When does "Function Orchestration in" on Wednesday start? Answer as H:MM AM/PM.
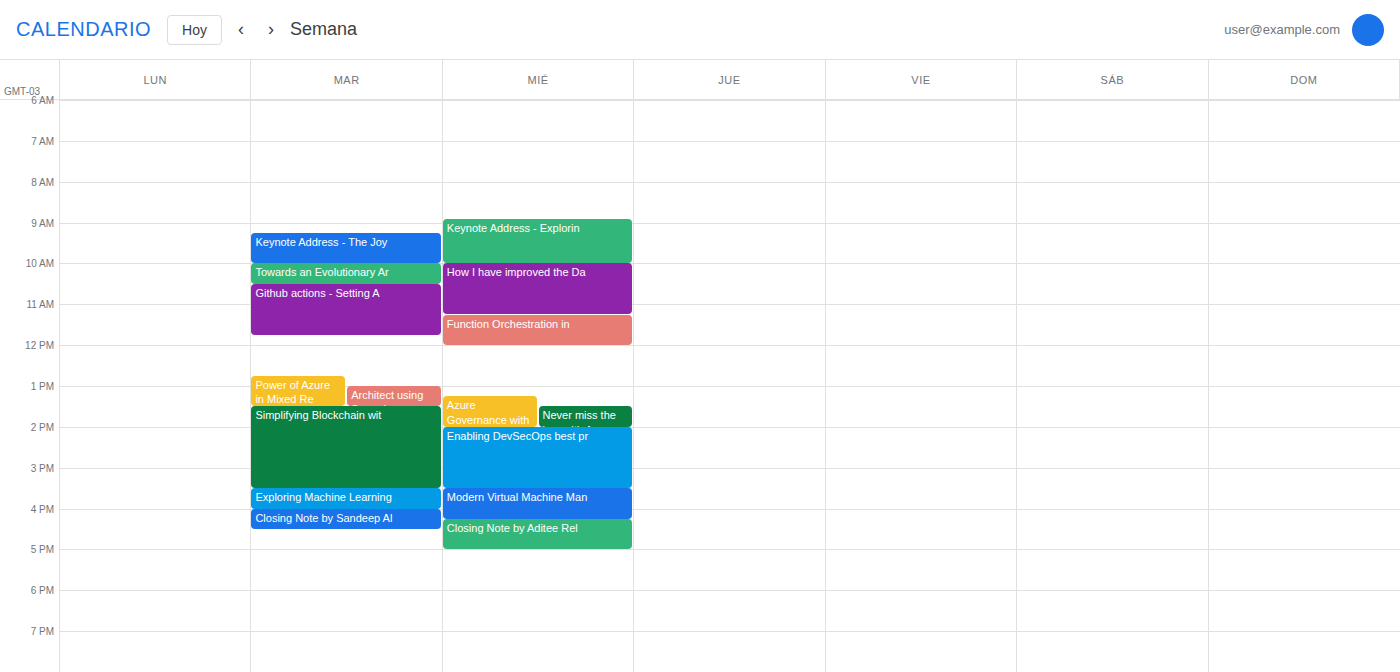
11:15 AM